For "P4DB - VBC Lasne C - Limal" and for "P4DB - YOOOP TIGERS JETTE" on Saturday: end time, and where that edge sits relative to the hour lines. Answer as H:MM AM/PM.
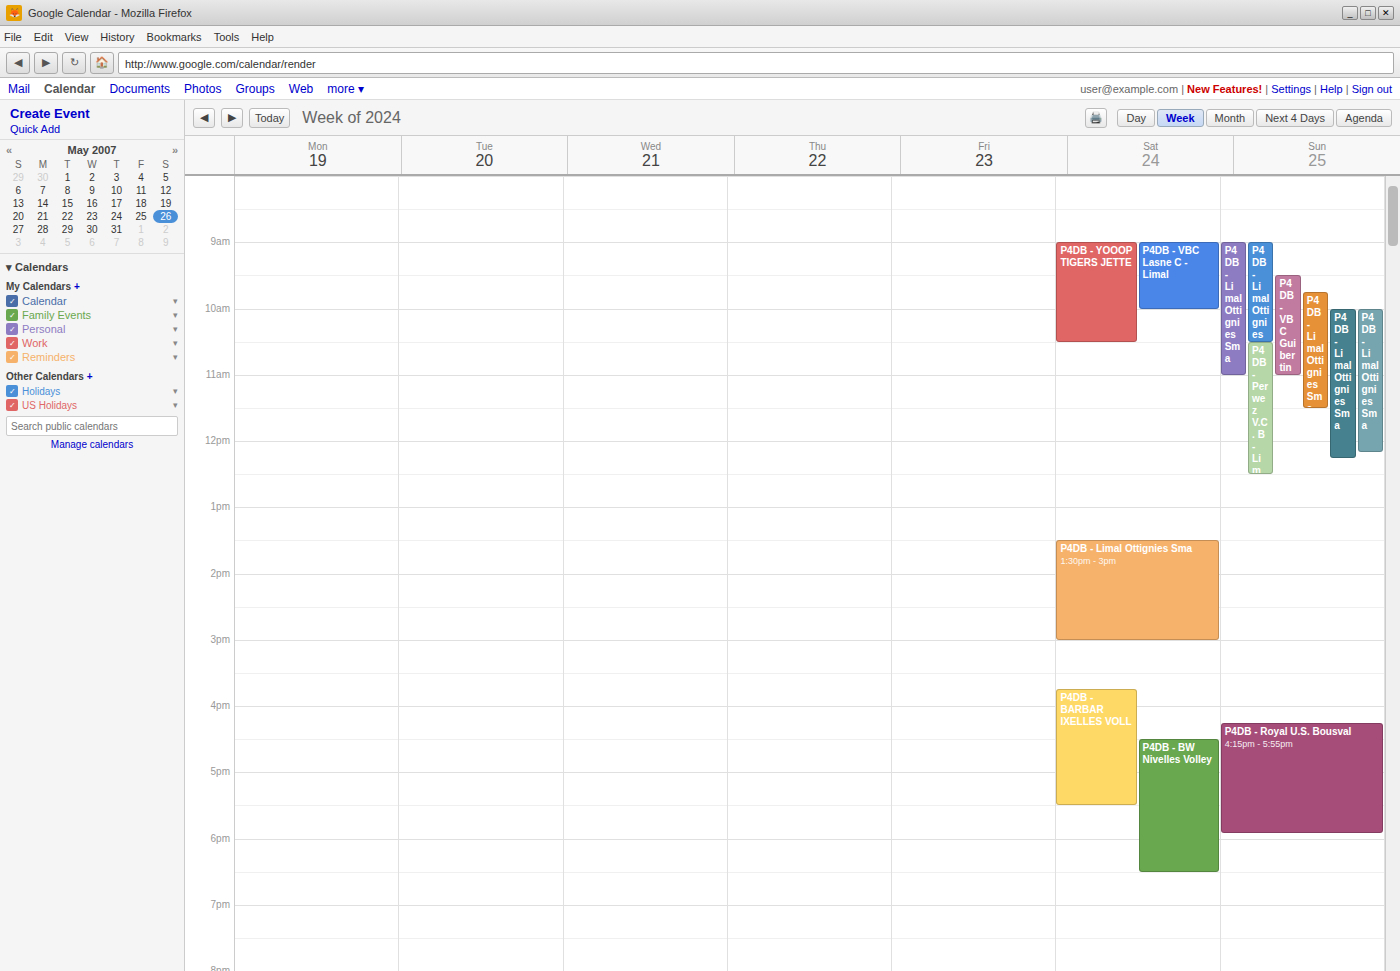
"P4DB - VBC Lasne C - Limal": 10:00 AM, exactly on the 10 AM line. "P4DB - YOOOP TIGERS JETTE": 10:30 AM, halfway between the 10 AM and 11 AM lines.